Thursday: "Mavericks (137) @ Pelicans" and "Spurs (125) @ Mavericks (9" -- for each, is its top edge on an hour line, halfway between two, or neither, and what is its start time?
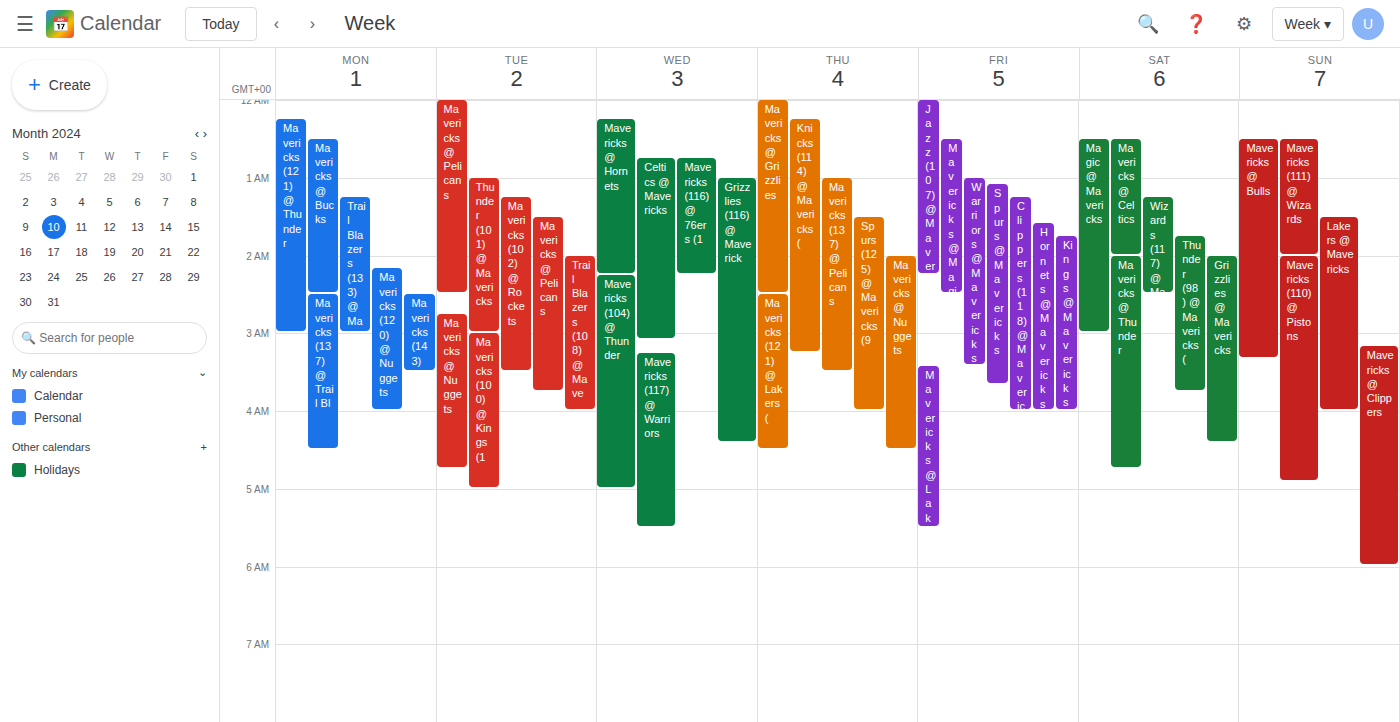
"Mavericks (137) @ Pelicans": 1:00 AM, exactly on the 1 AM line. "Spurs (125) @ Mavericks (9": 1:30 AM, halfway between the 1 AM and 2 AM lines.